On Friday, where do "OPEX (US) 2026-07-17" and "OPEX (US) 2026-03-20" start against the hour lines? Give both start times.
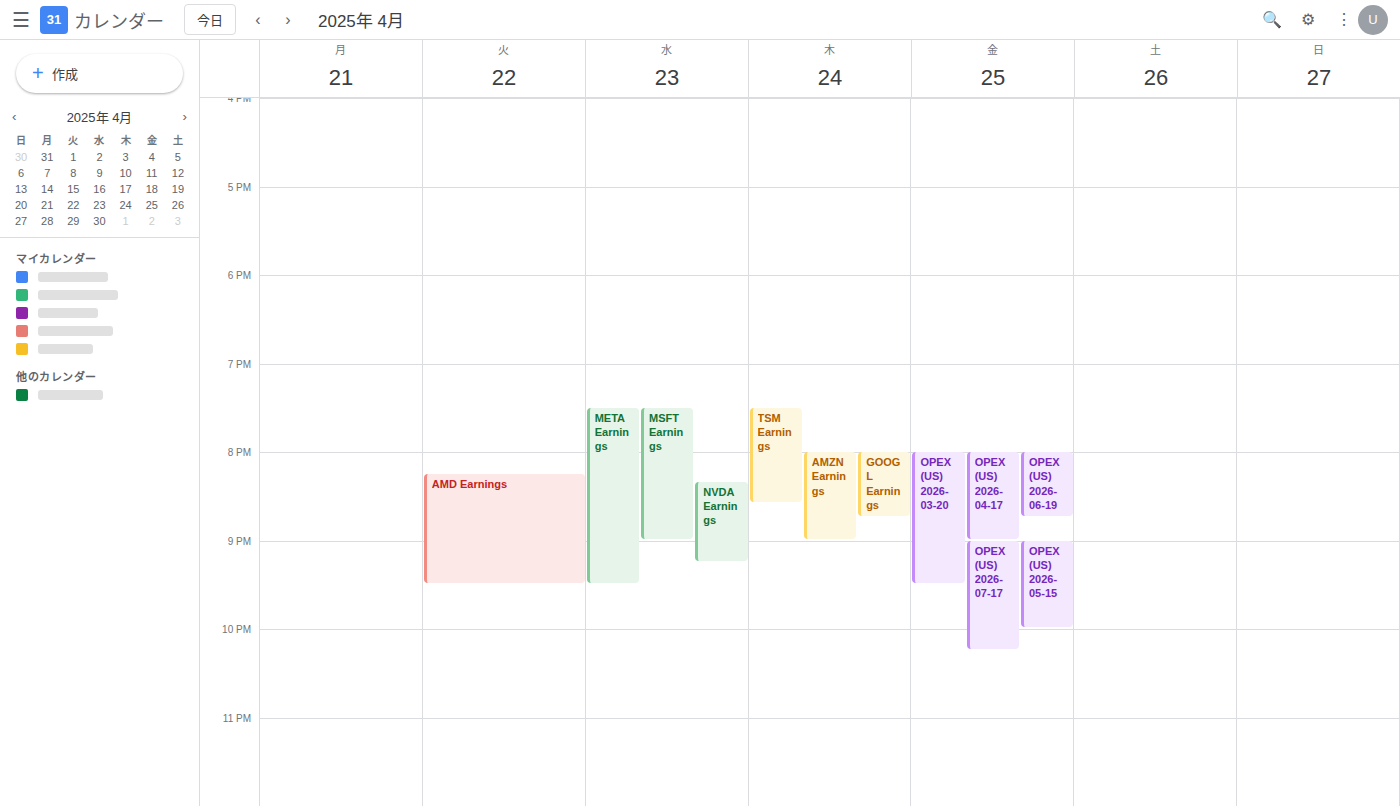
"OPEX (US) 2026-07-17": 21:00, exactly on the 21:00 line. "OPEX (US) 2026-03-20": 20:00, exactly on the 20:00 line.